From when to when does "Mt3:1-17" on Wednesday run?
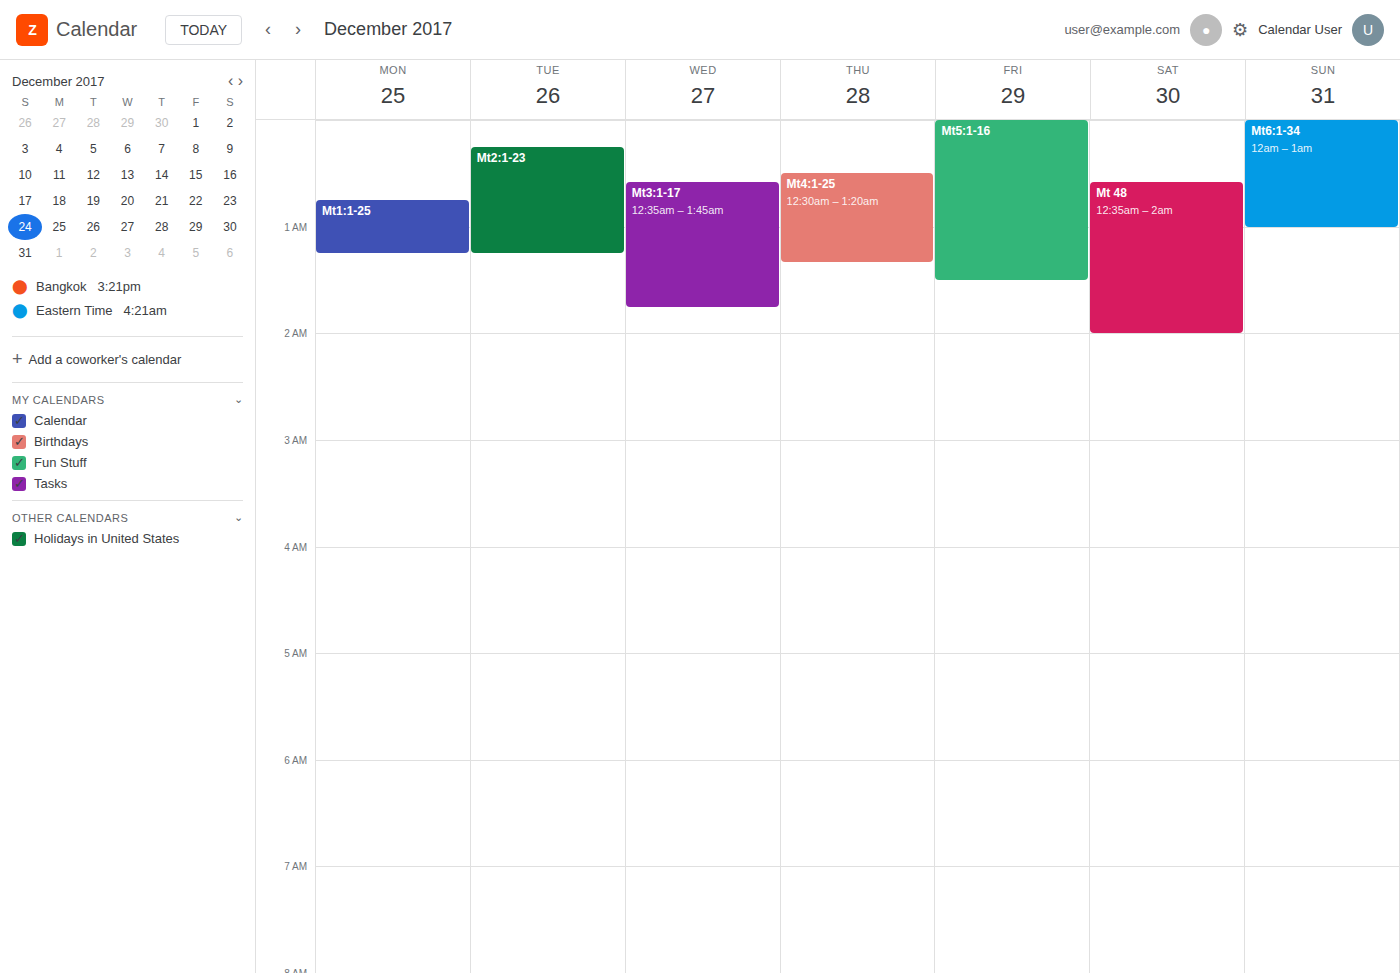
12:35 AM to 1:45 AM